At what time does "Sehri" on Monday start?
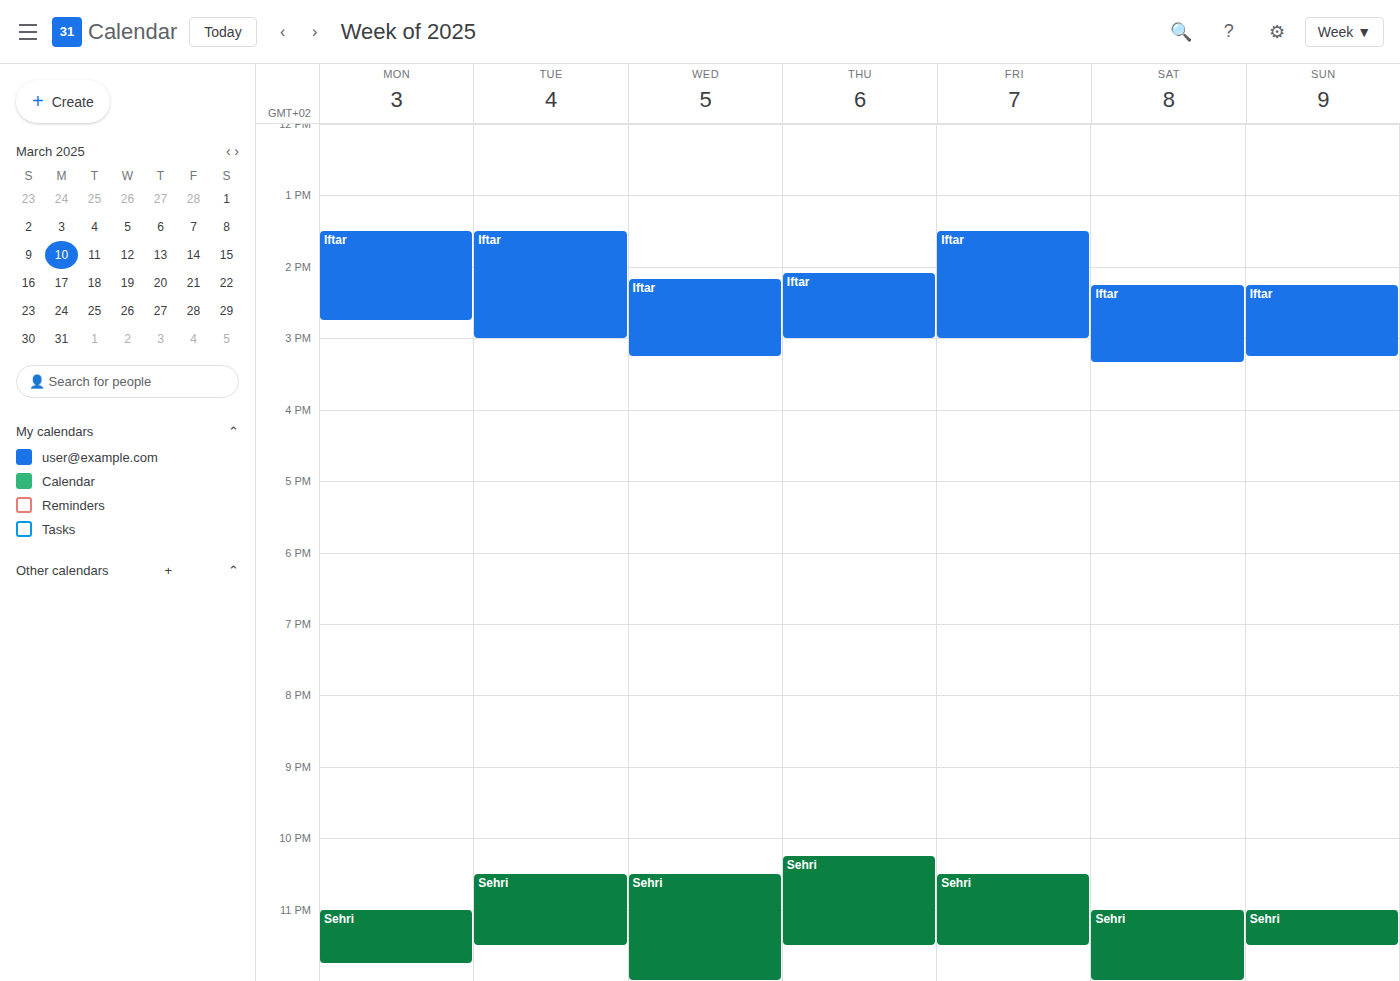
11:00 PM